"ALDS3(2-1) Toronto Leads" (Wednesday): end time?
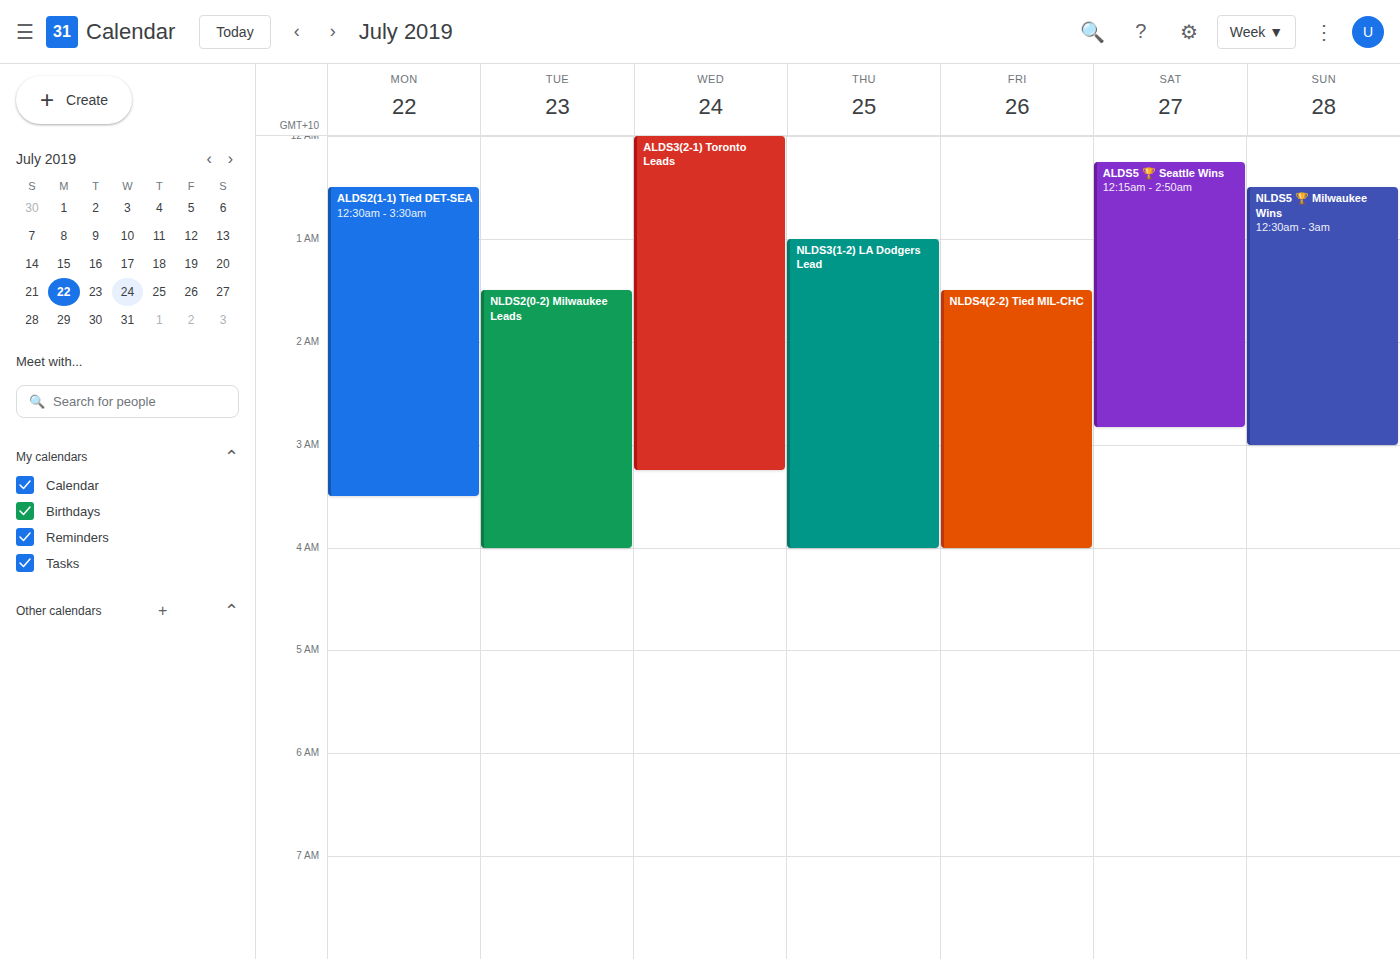
03:15